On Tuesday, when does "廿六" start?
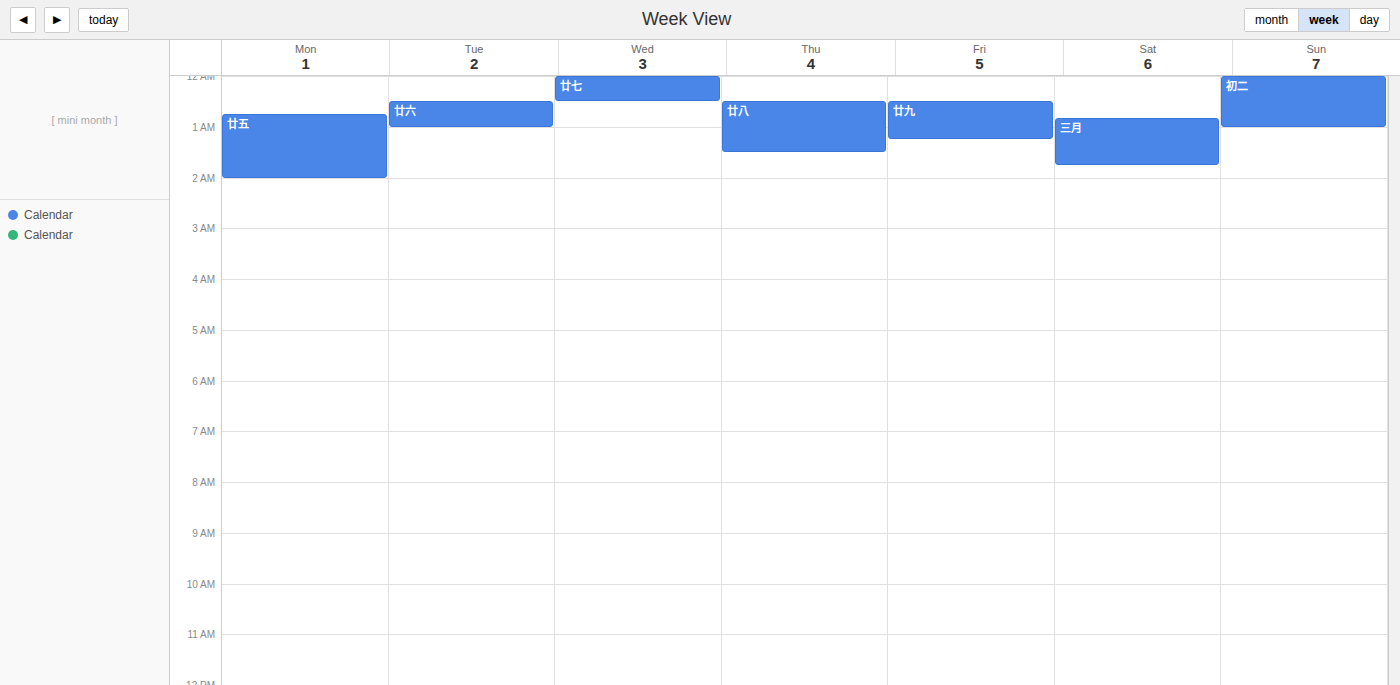
12:30 AM